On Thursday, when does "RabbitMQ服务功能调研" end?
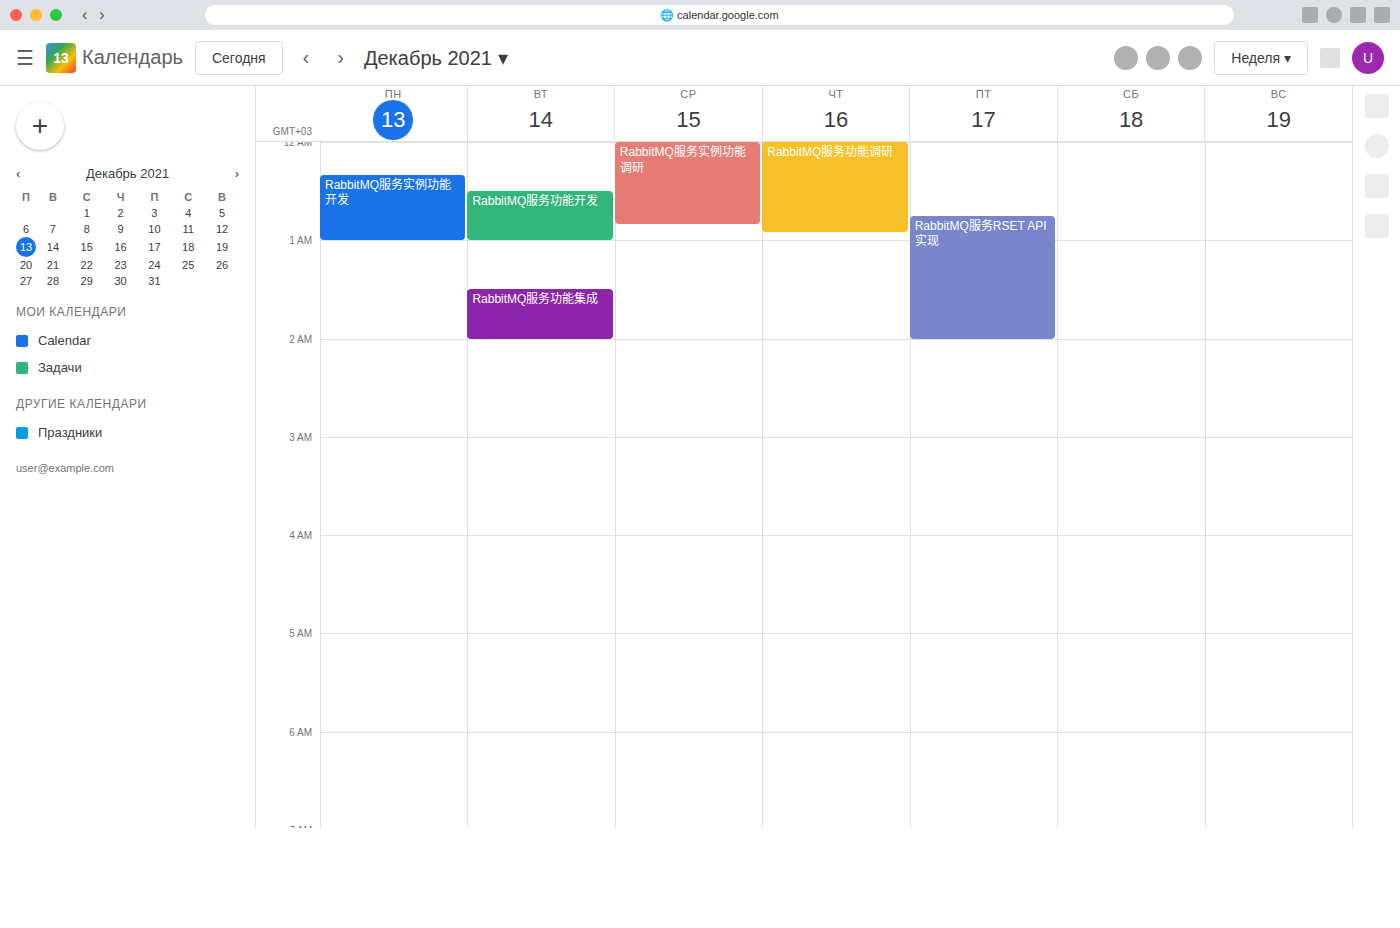
12:55 AM